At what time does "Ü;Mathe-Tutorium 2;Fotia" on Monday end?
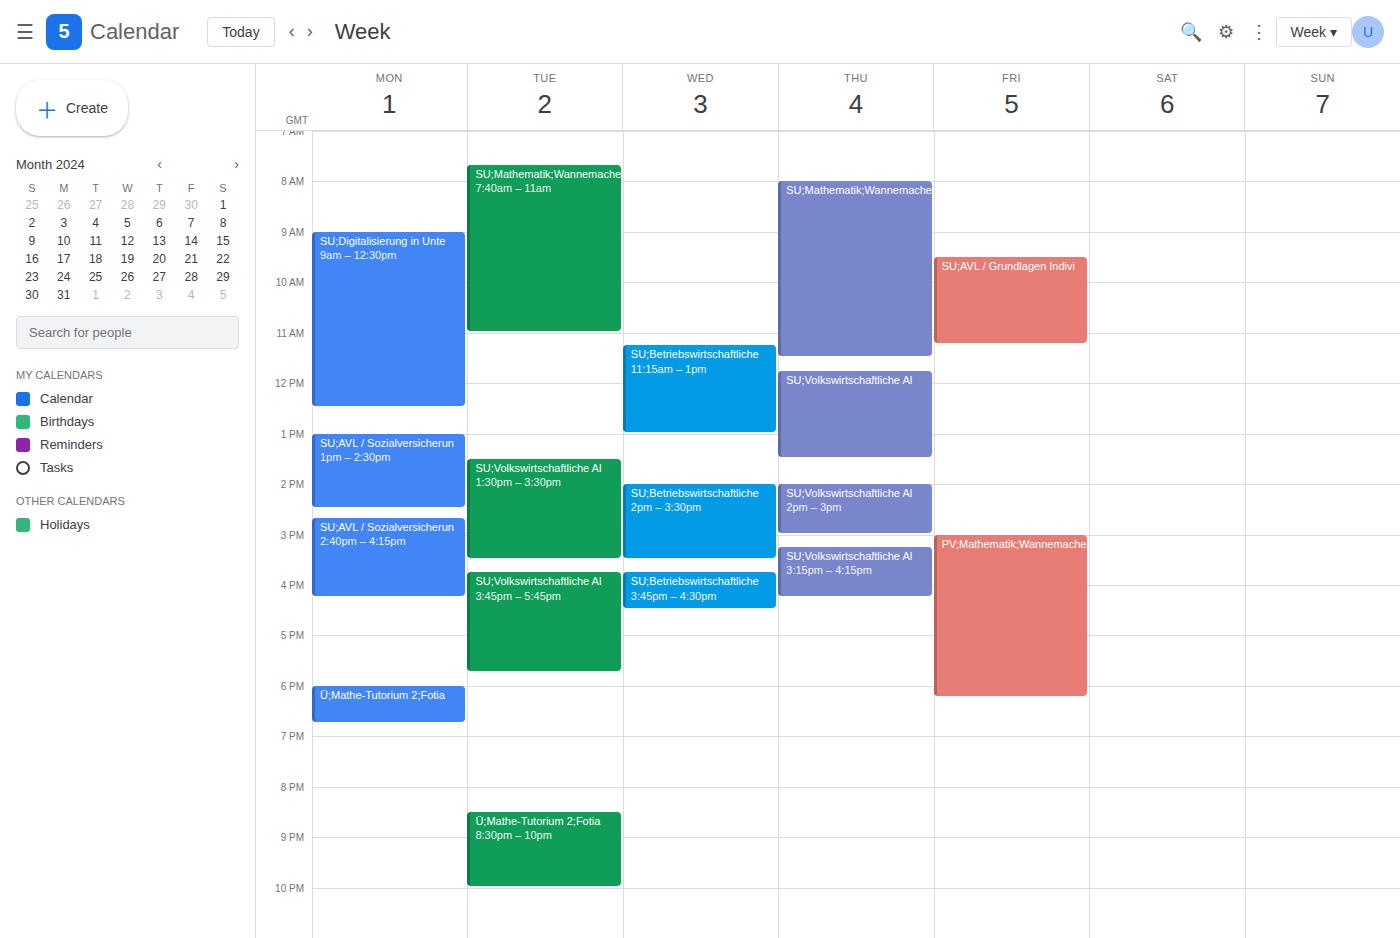
18:45